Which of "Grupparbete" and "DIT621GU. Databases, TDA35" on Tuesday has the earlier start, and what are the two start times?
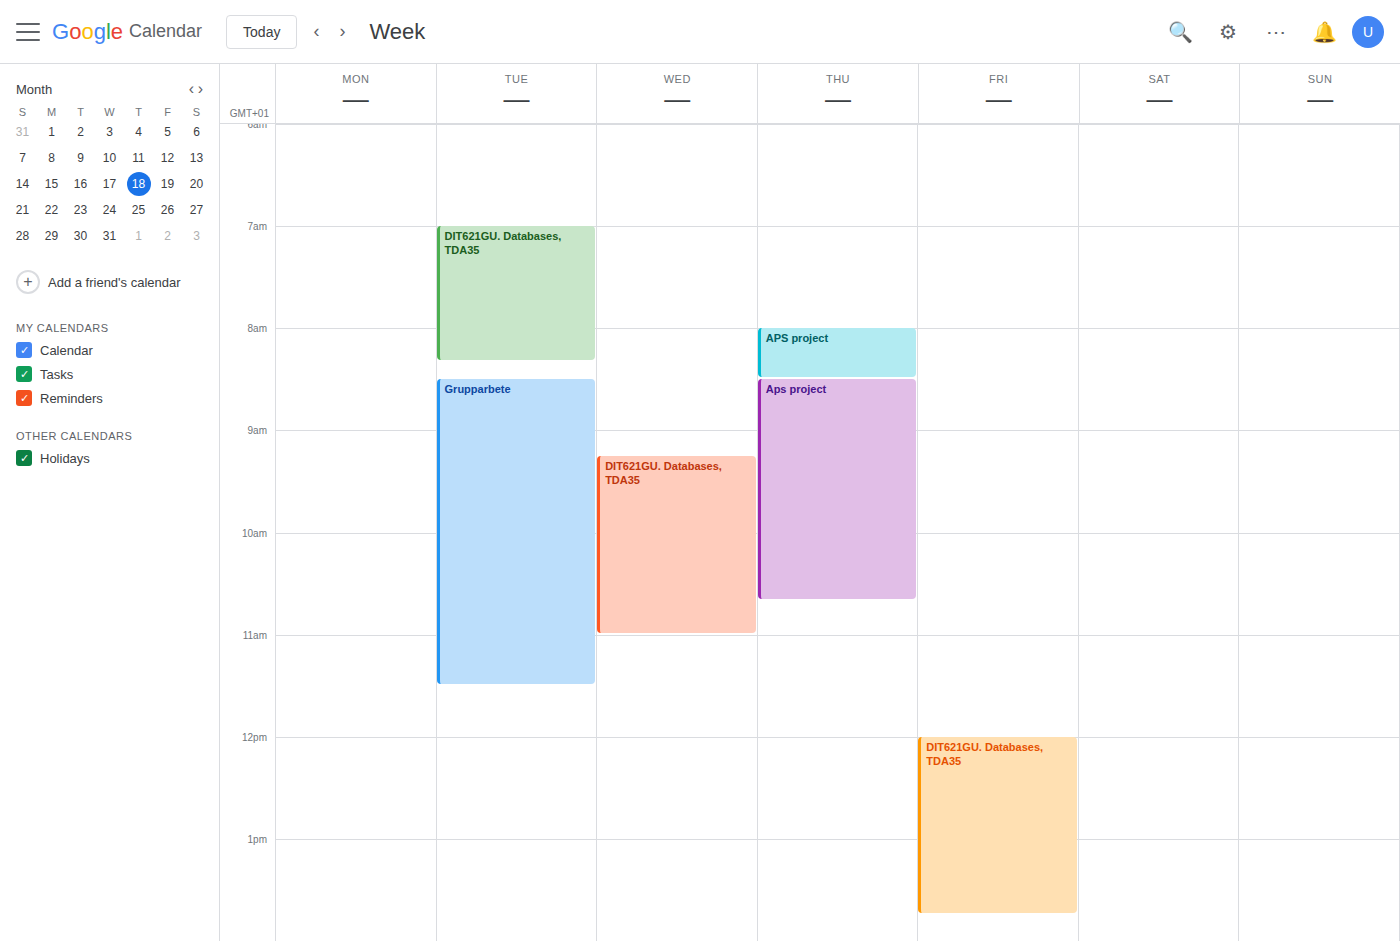
"DIT621GU. Databases, TDA35" 7:00 AM; "Grupparbete" 8:30 AM.